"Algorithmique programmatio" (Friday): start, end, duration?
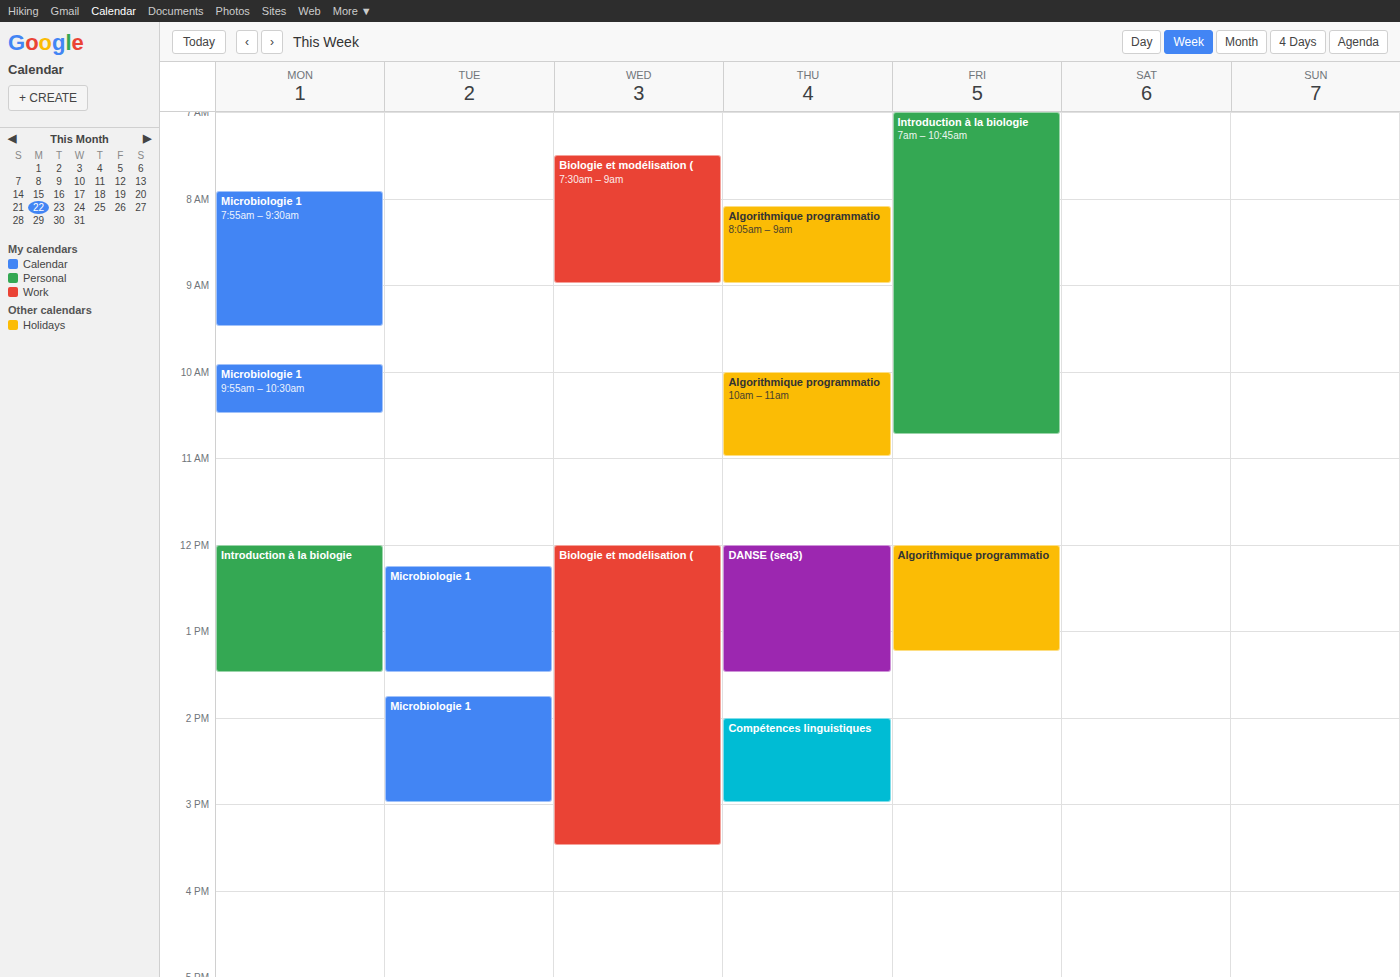
12:00 PM to 1:15 PM, 1 hour 15 minutes